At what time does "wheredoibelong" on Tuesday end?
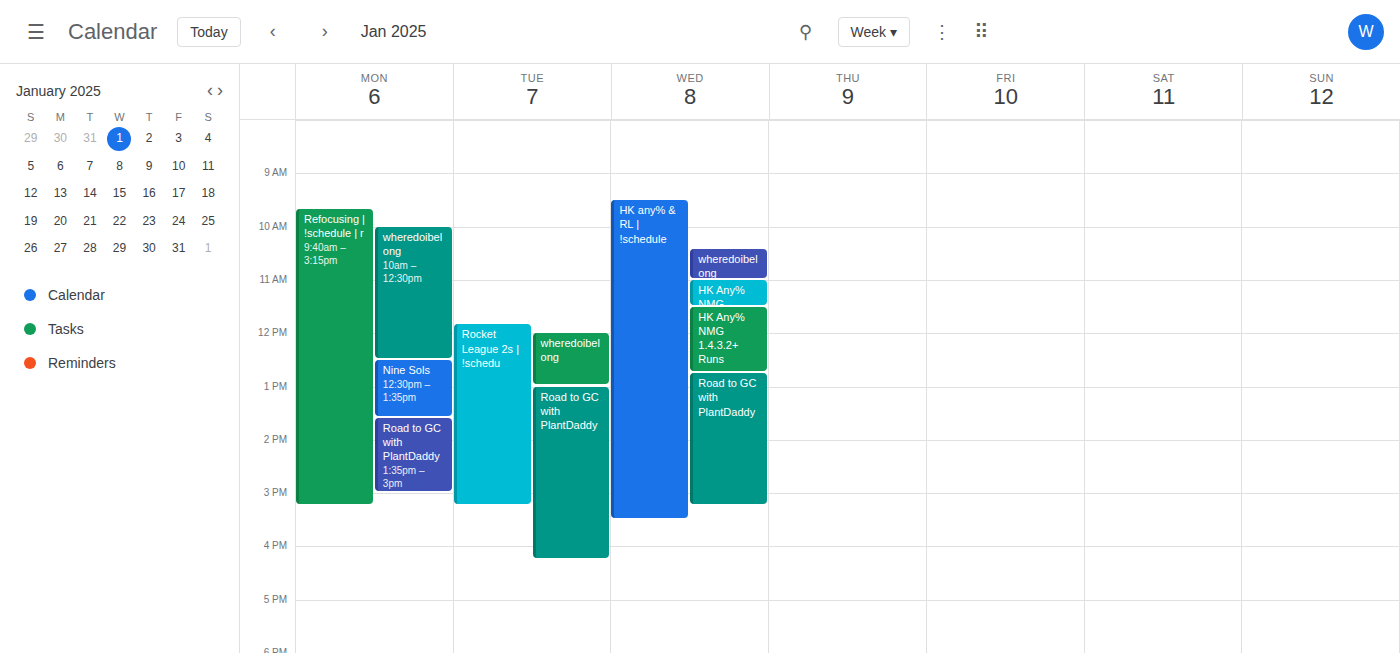
1:00 PM